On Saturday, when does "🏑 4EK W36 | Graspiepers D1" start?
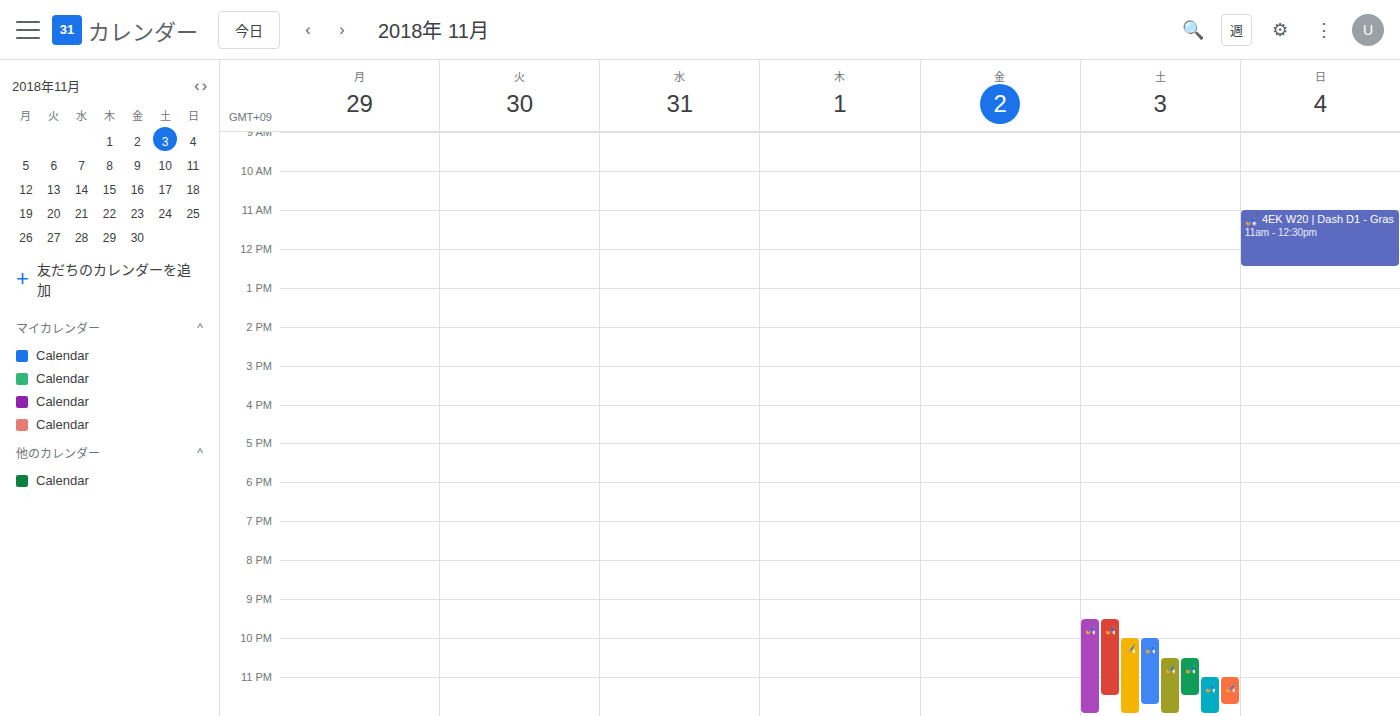
10:00 PM